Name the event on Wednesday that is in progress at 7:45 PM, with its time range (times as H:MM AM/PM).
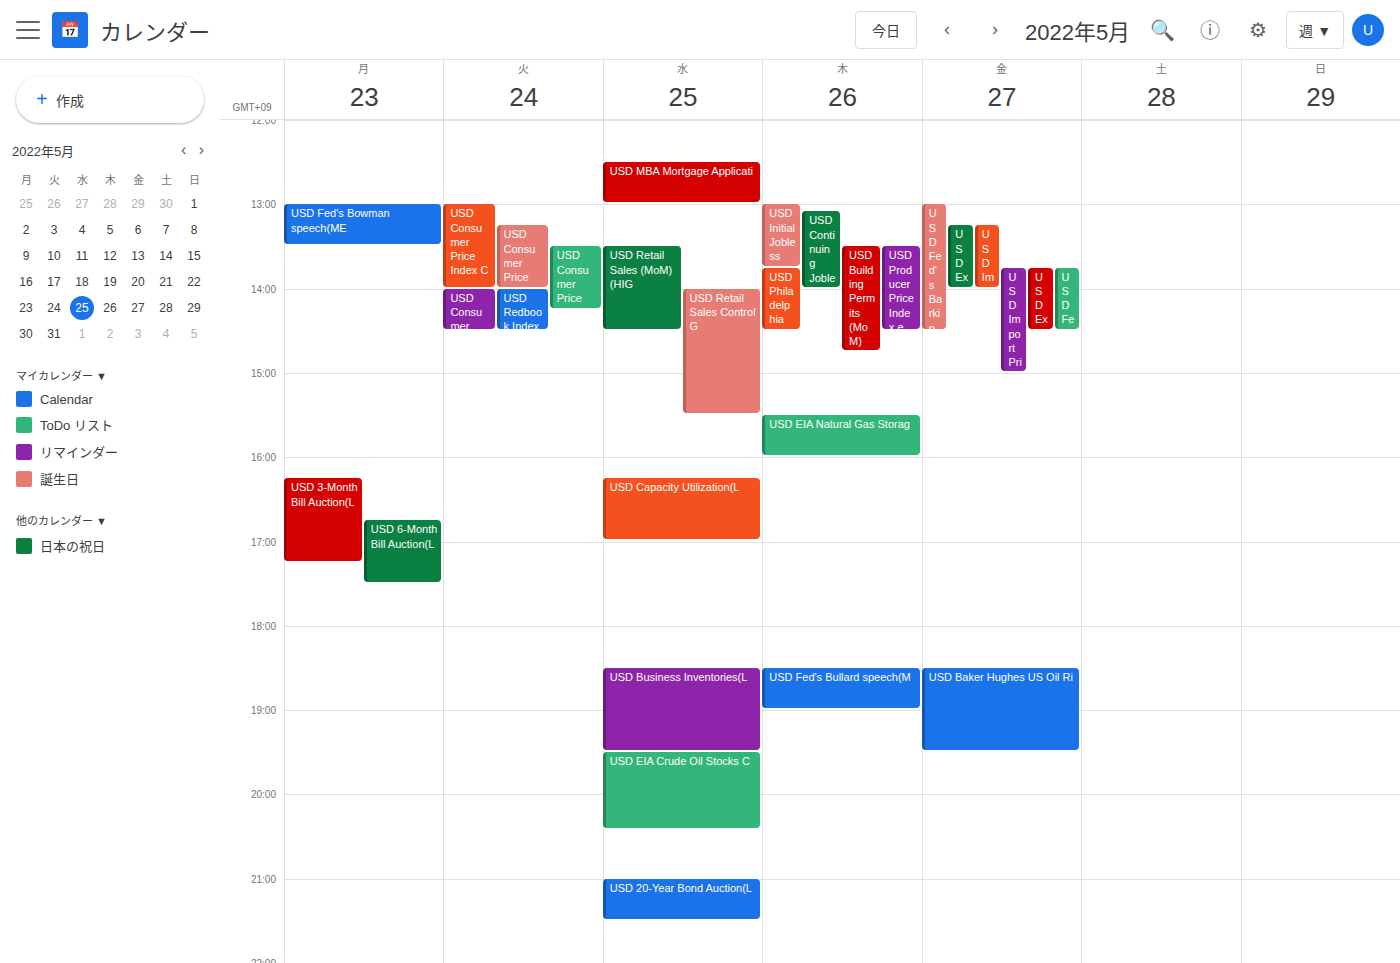
"USD EIA Crude Oil Stocks C", 7:30 PM to 8:25 PM